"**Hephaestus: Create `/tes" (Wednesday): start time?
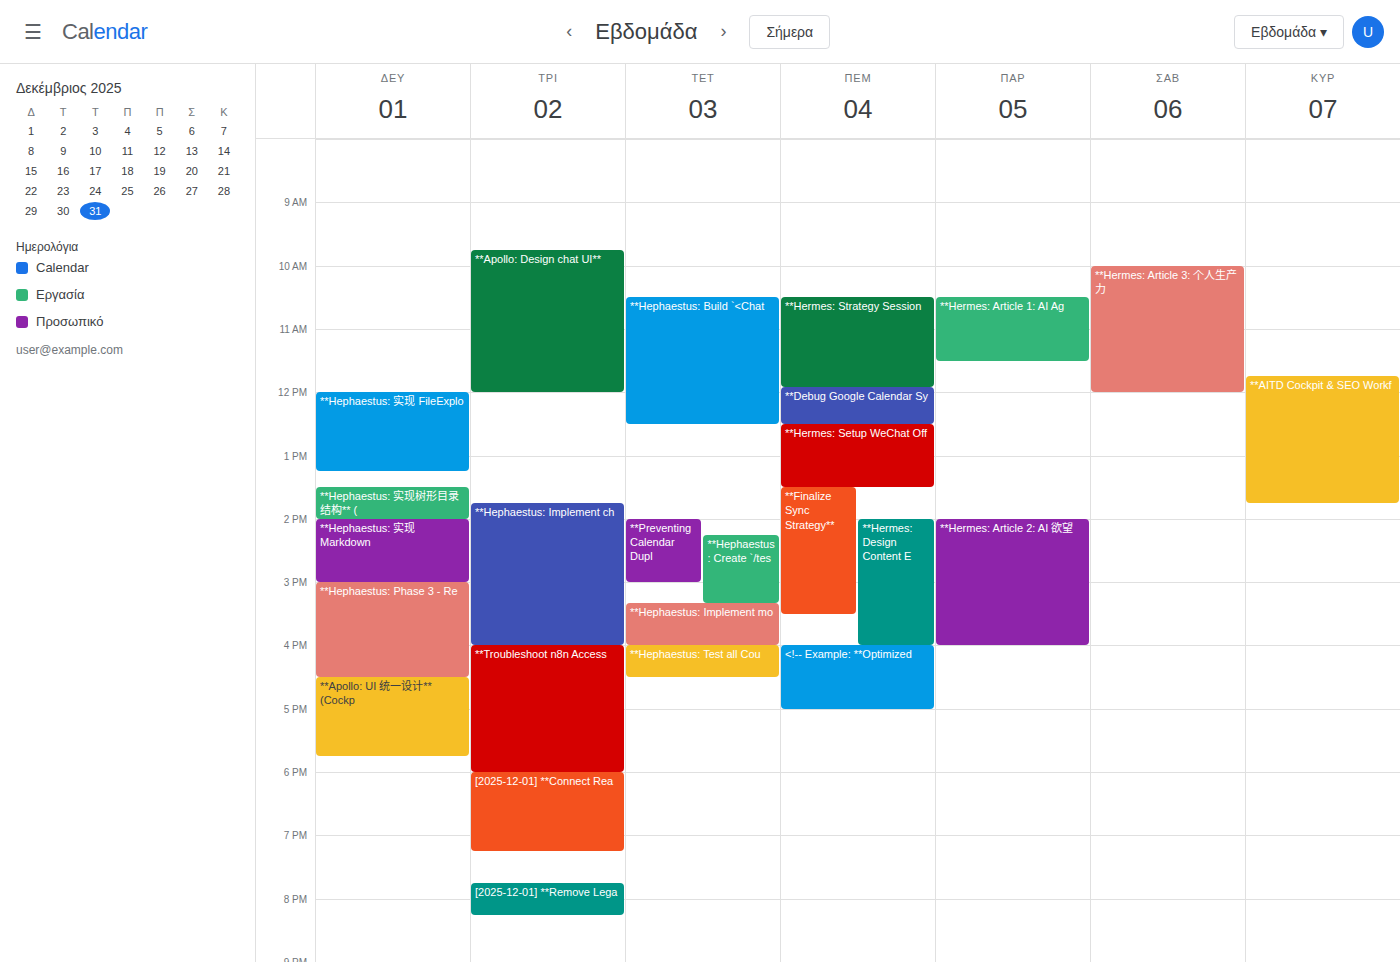
2:15 PM